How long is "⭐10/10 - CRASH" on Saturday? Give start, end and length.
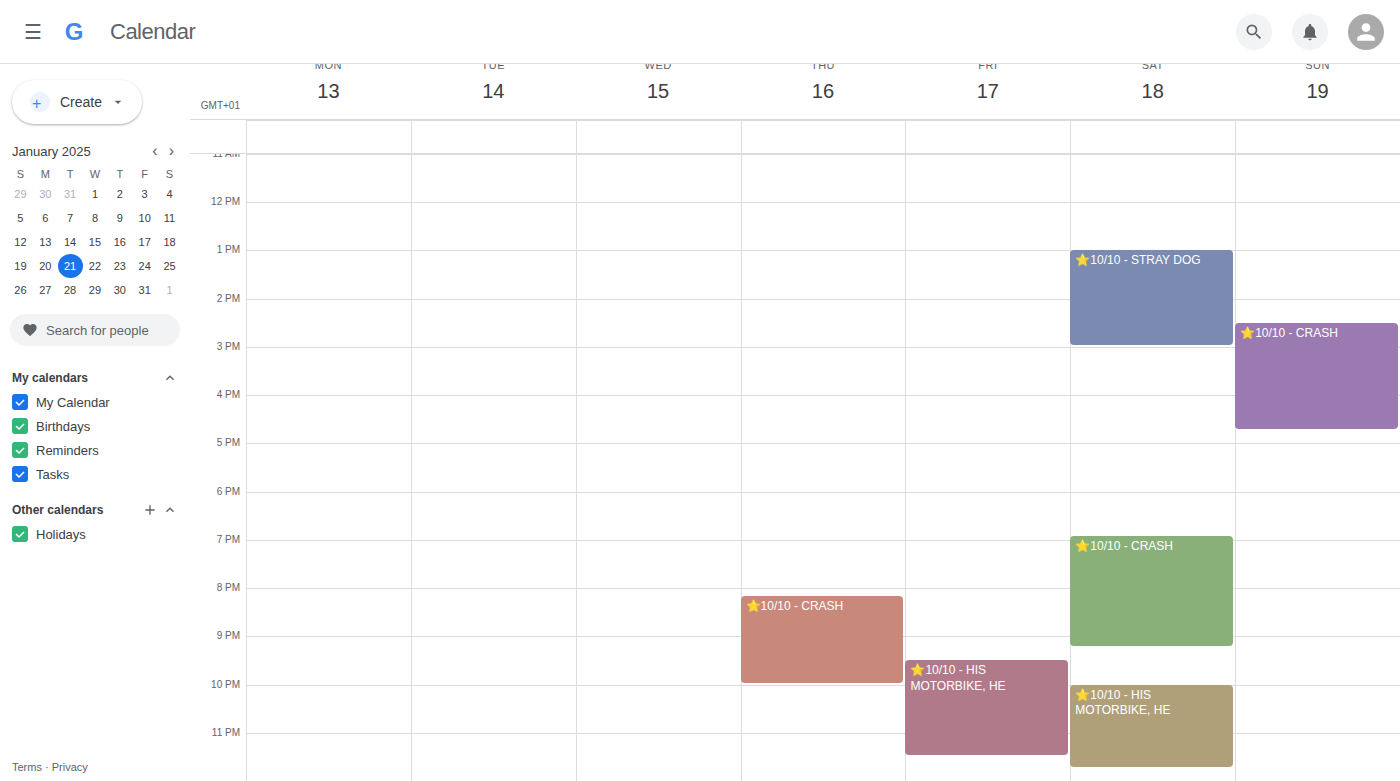
6:55 PM to 9:15 PM, 2 hours 20 minutes